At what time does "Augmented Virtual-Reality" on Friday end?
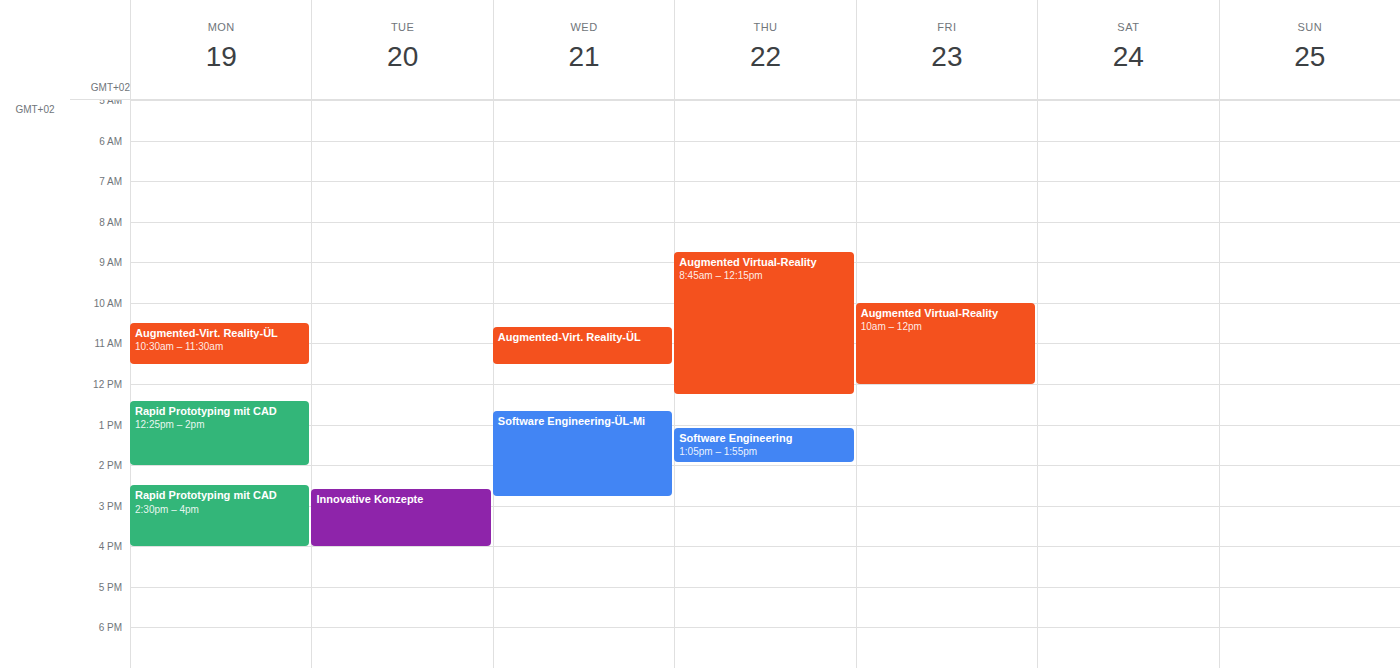
12:00